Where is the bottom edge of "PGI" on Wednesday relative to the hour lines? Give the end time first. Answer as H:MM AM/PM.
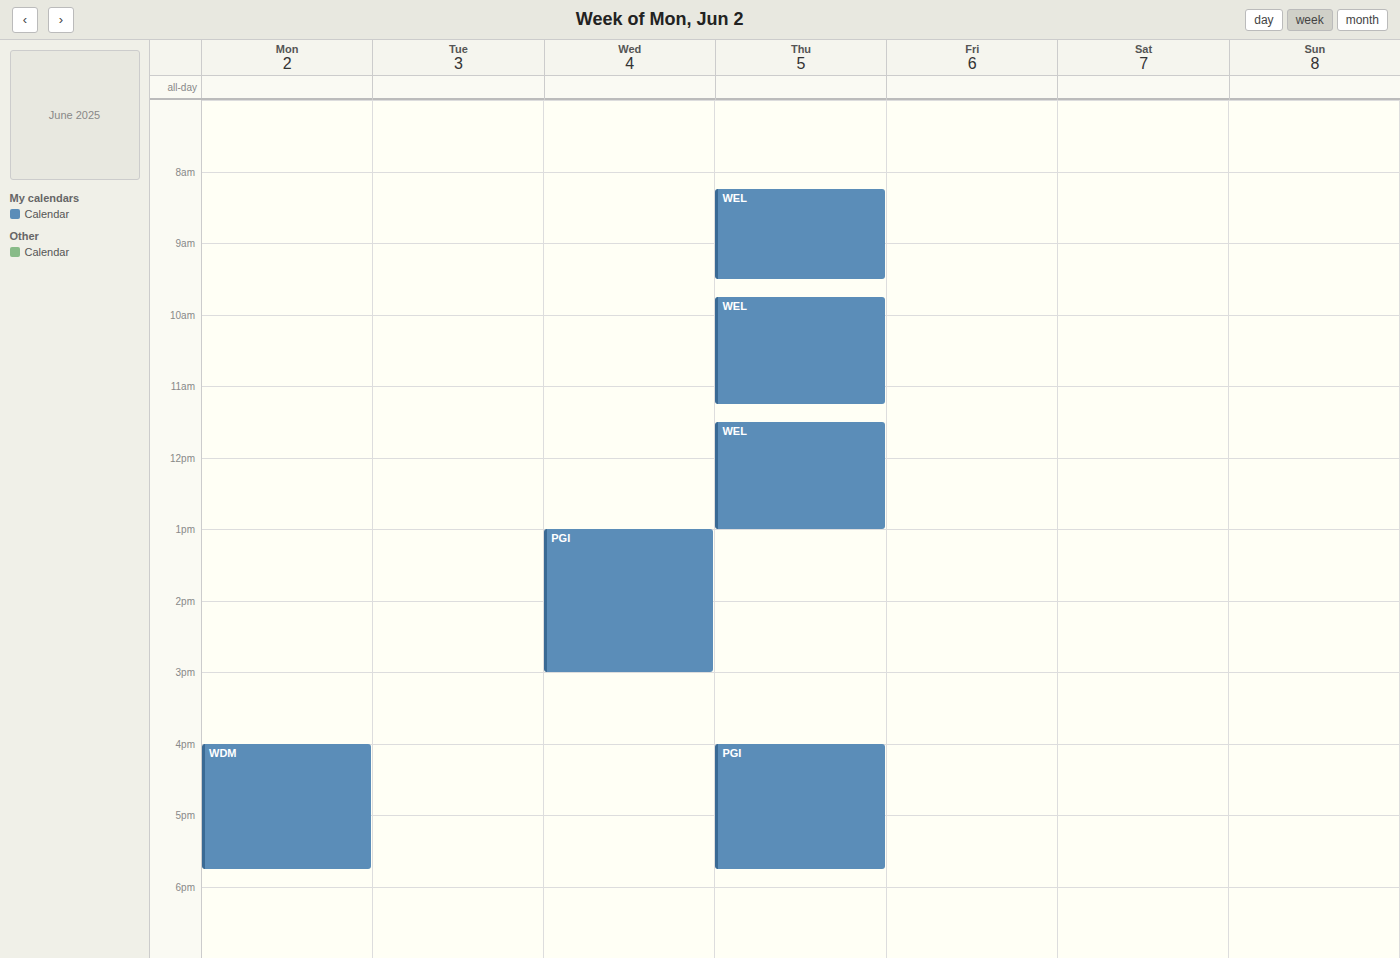
3:00 PM -- exactly on the 3 PM line.